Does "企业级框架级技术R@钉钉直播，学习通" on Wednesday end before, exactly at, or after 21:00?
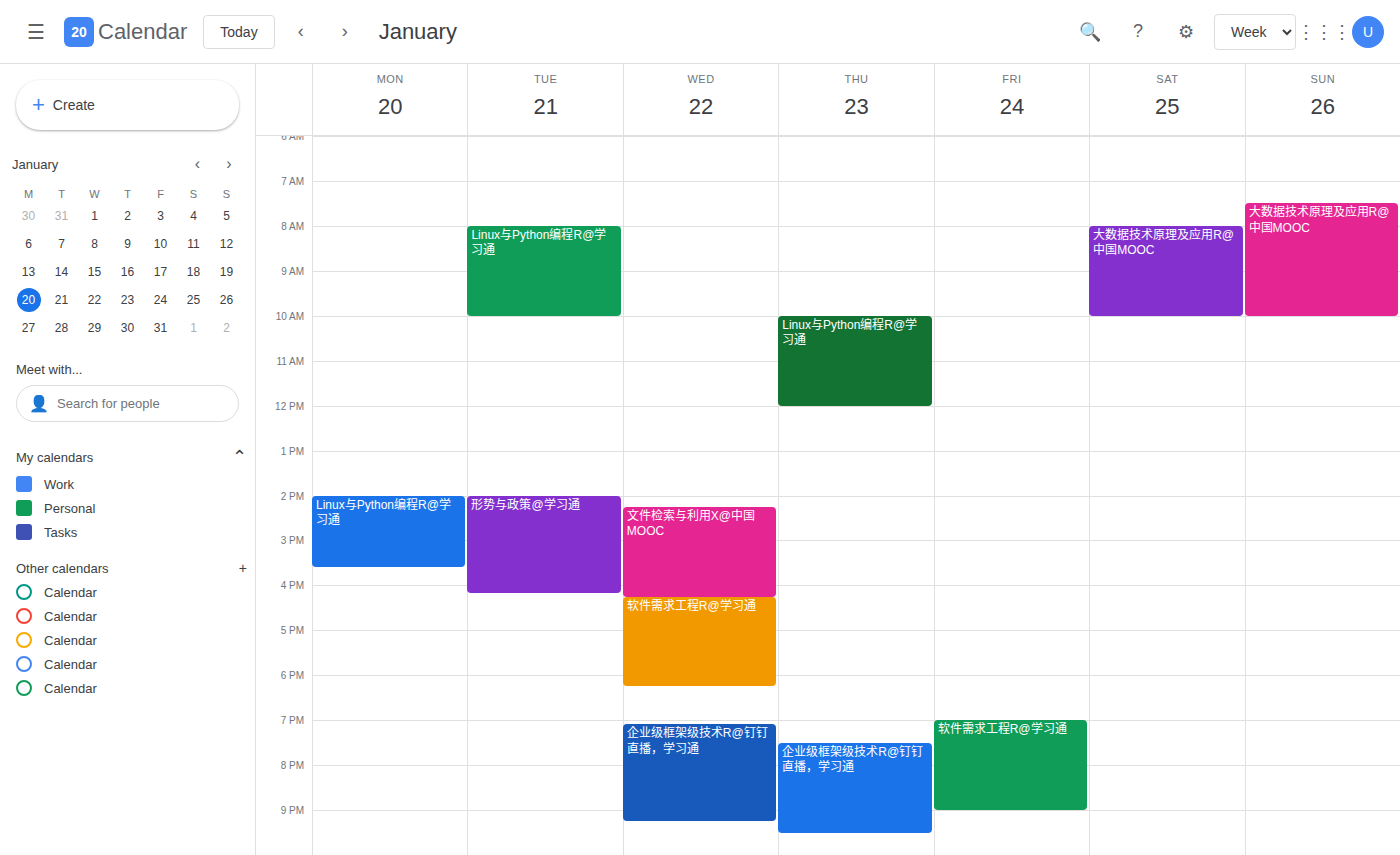
21:15 -- after 21:00, 15 minutes below the 21:00 line.